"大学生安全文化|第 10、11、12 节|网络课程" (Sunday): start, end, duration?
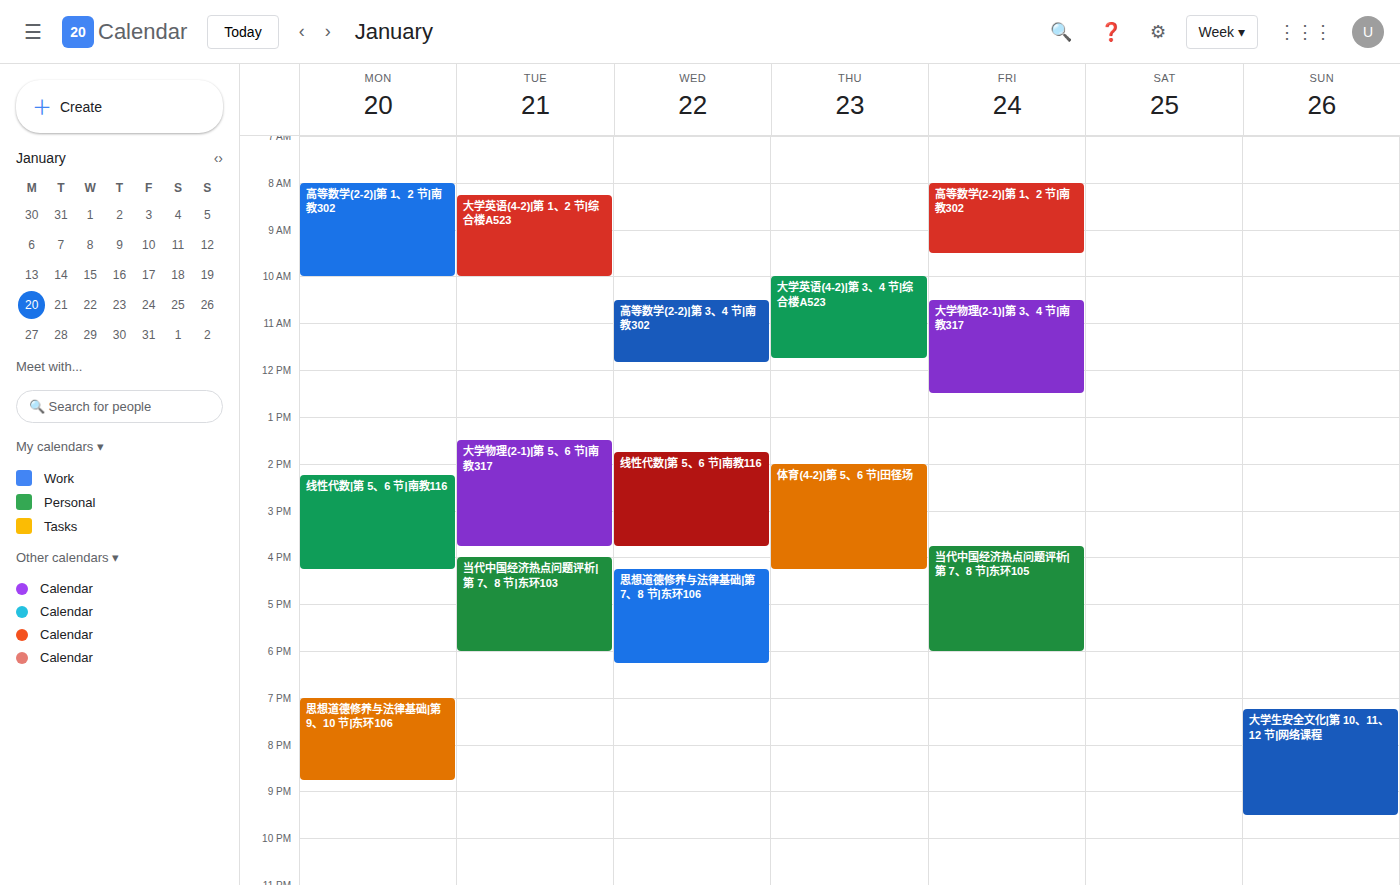
7:15 PM to 9:30 PM, 2 hours 15 minutes